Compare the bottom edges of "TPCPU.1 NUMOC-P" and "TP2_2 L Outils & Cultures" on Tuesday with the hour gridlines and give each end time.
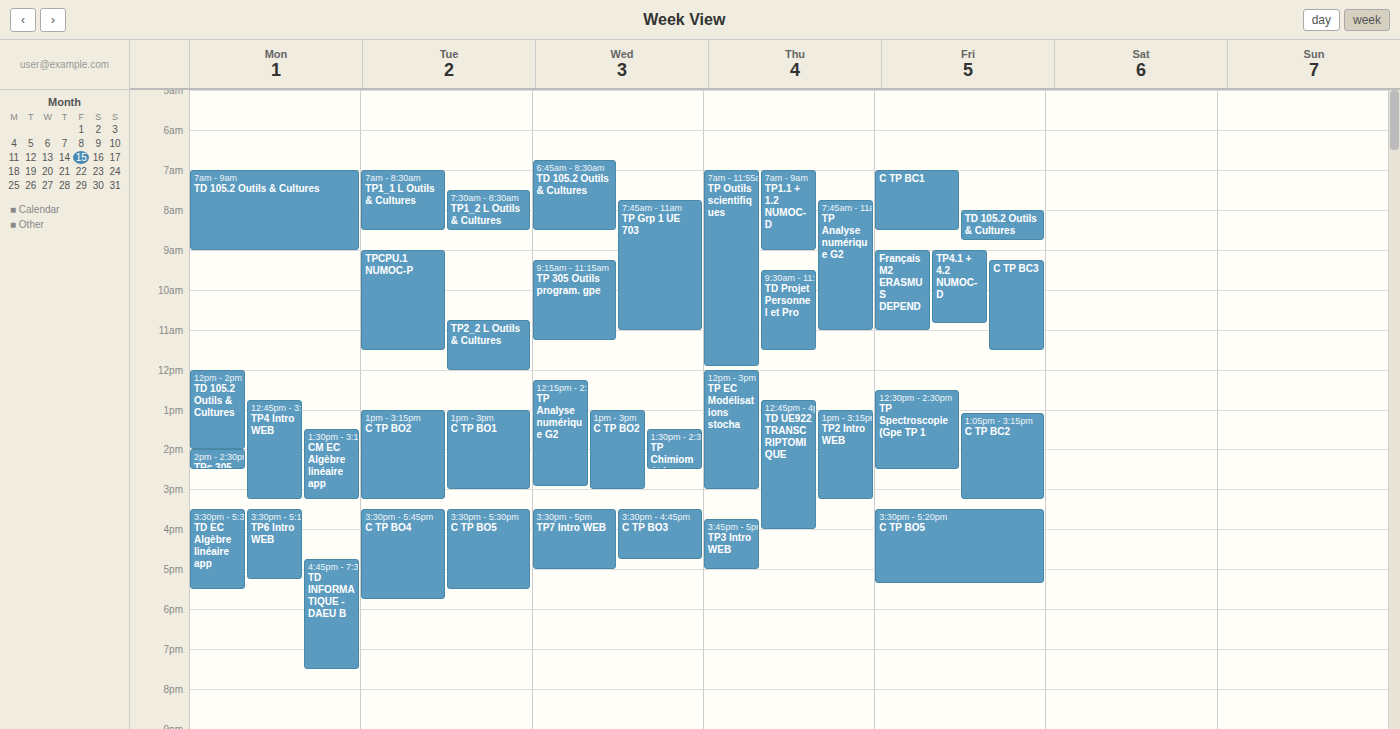
"TPCPU.1 NUMOC-P": 11:30 AM, halfway between the 11 AM and 12 PM lines. "TP2_2 L Outils & Cultures": 12:00 PM, exactly on the 12 PM line.